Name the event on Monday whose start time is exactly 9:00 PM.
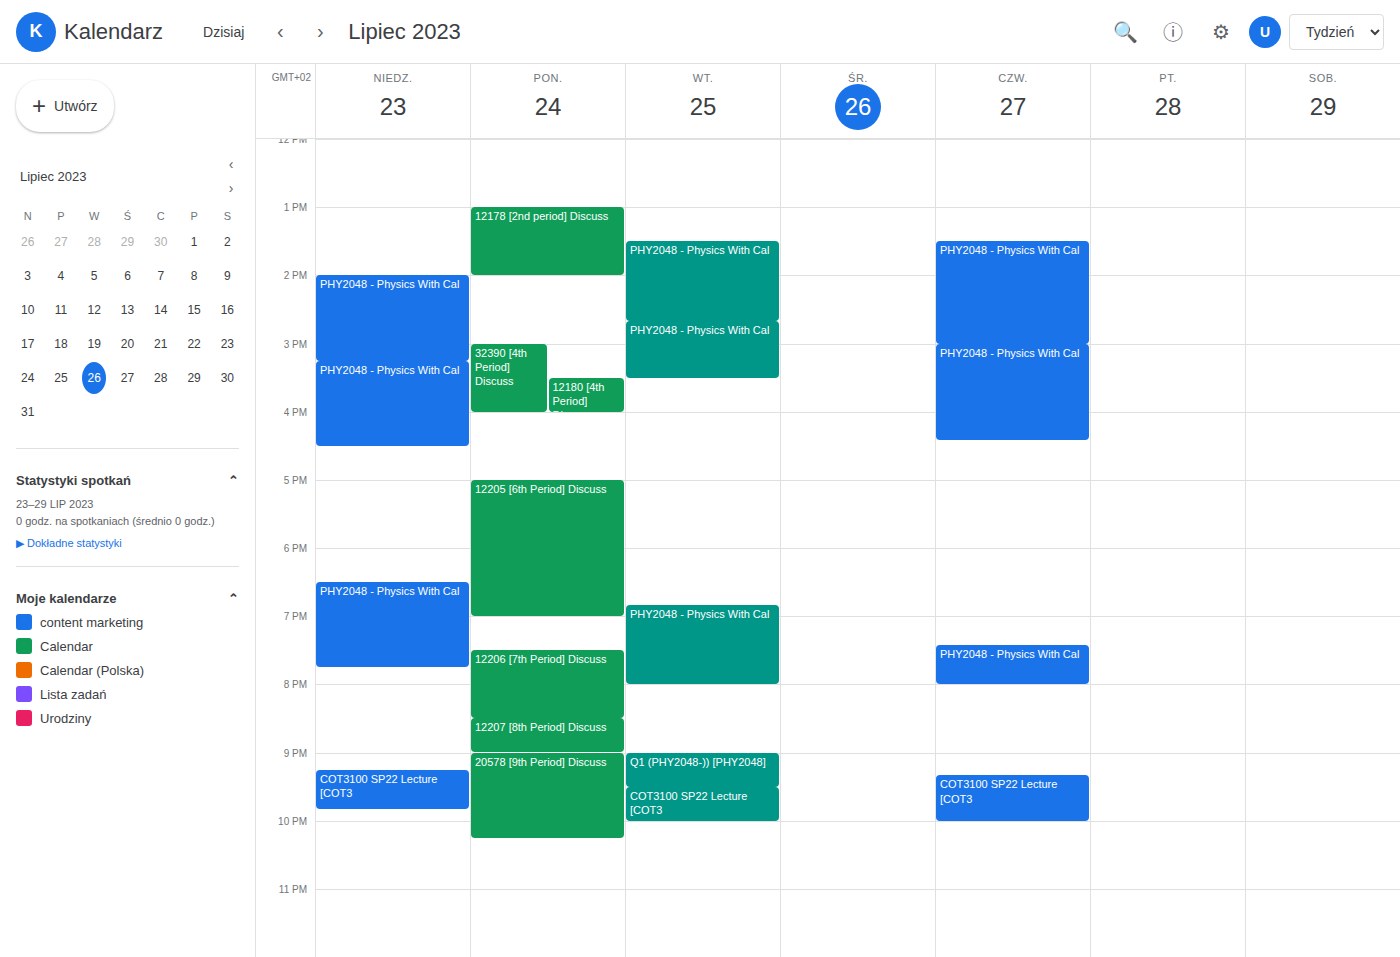
"20578 [9th Period] Discuss"